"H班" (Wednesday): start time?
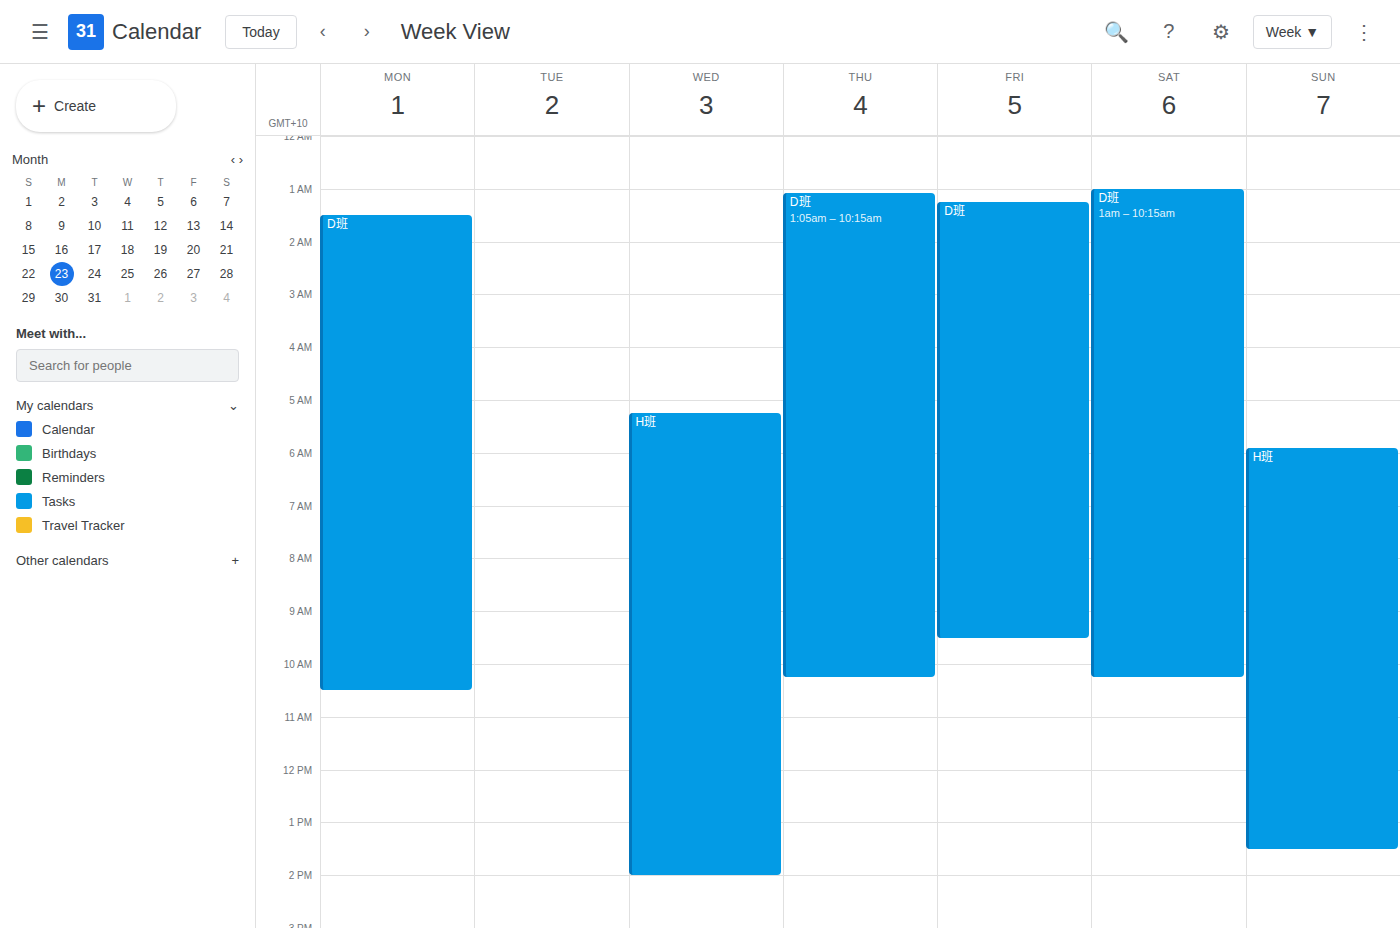
5:15 AM